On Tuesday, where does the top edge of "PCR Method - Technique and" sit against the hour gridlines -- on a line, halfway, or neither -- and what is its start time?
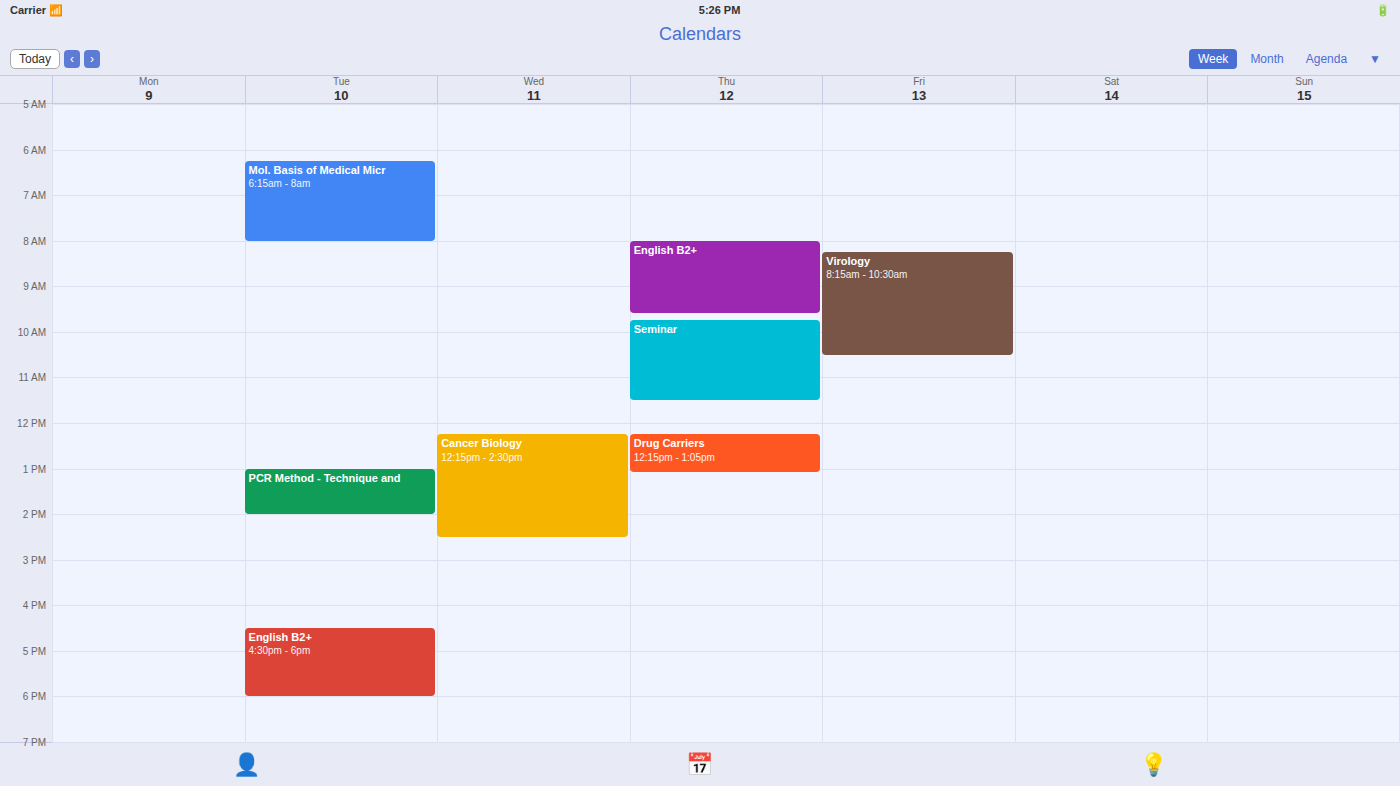
1:00 PM -- exactly on the 1 PM line.